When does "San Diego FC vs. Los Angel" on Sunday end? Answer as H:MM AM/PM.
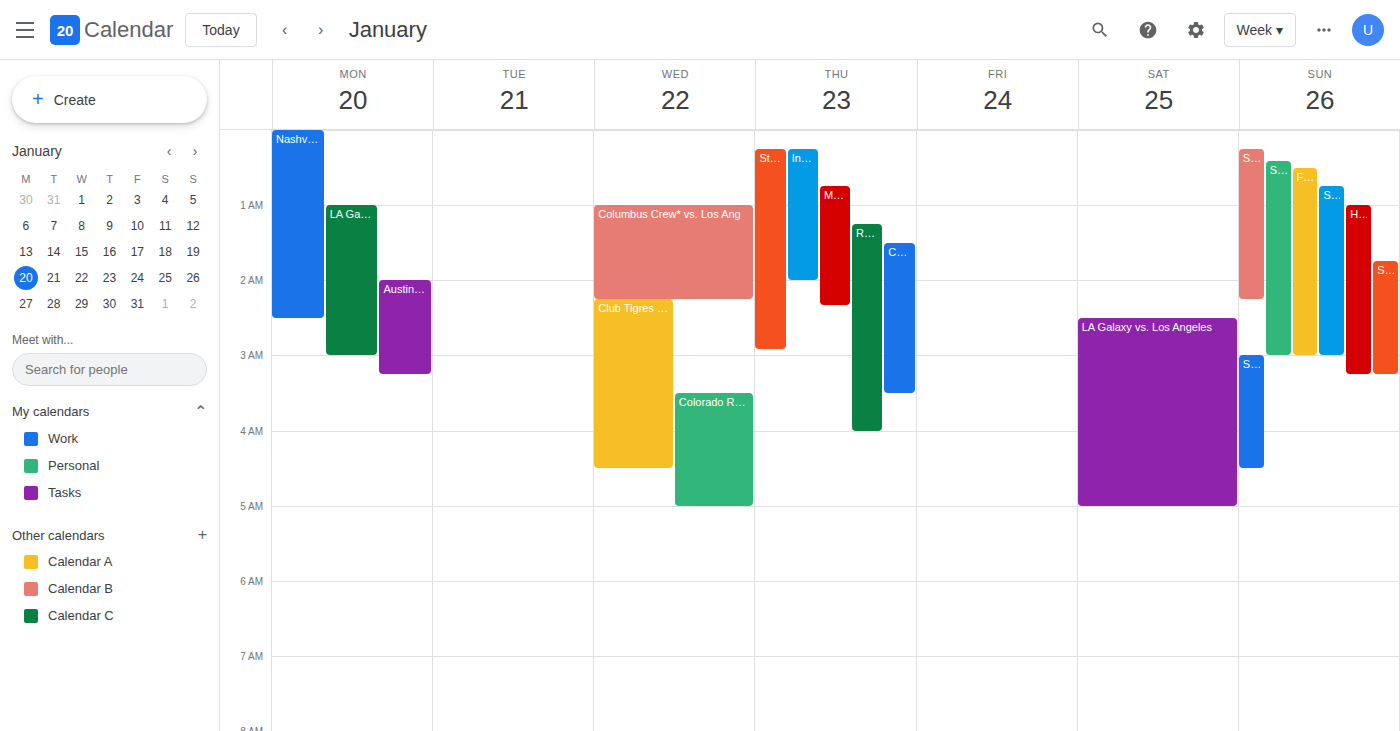
3:15 AM